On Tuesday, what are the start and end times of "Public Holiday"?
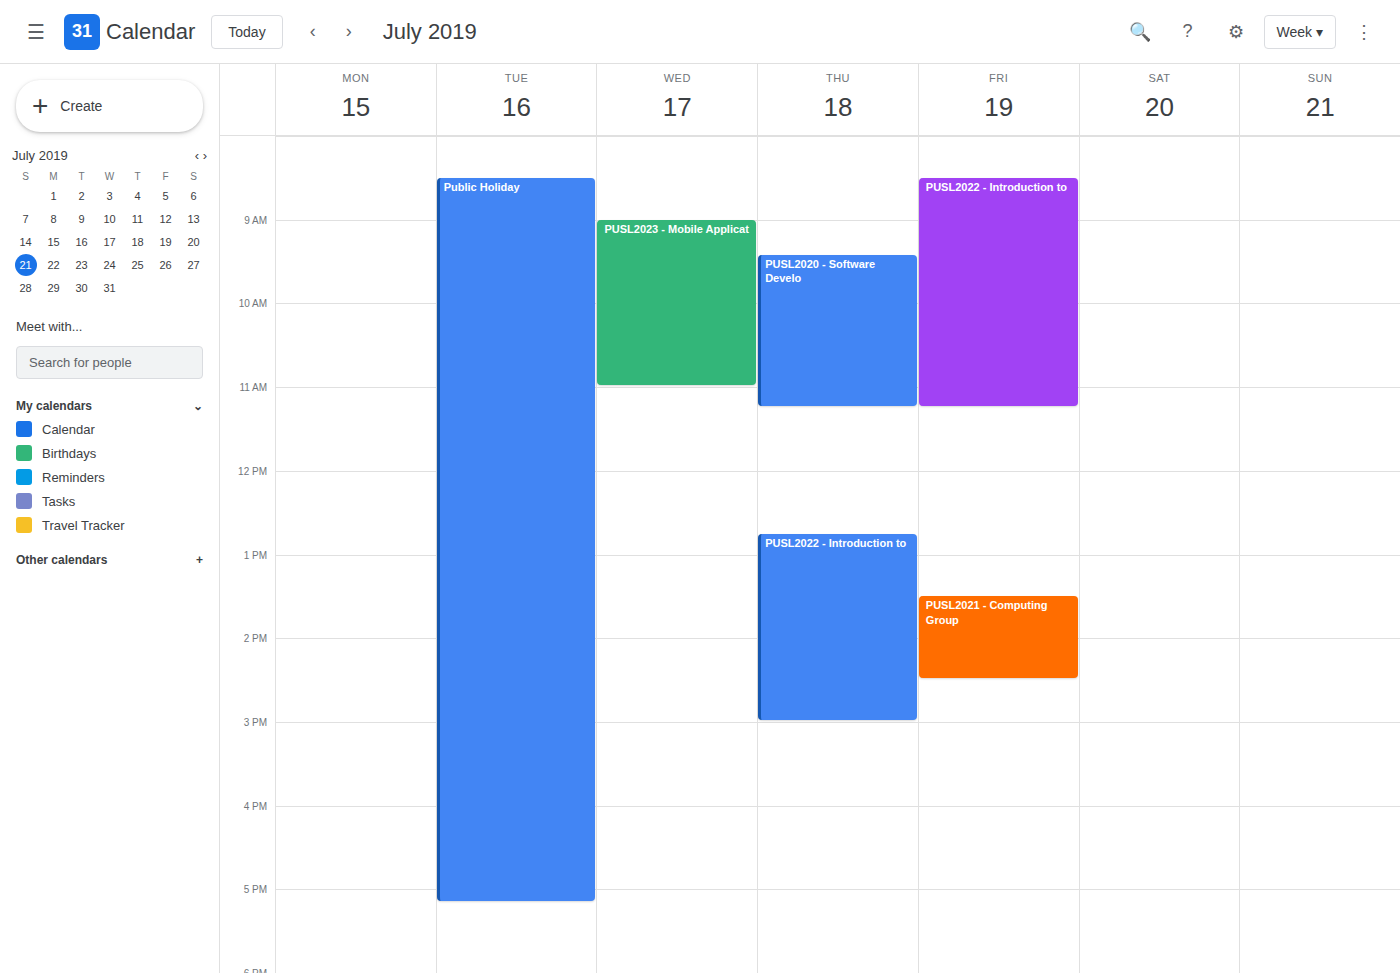
8:30 AM to 5:10 PM